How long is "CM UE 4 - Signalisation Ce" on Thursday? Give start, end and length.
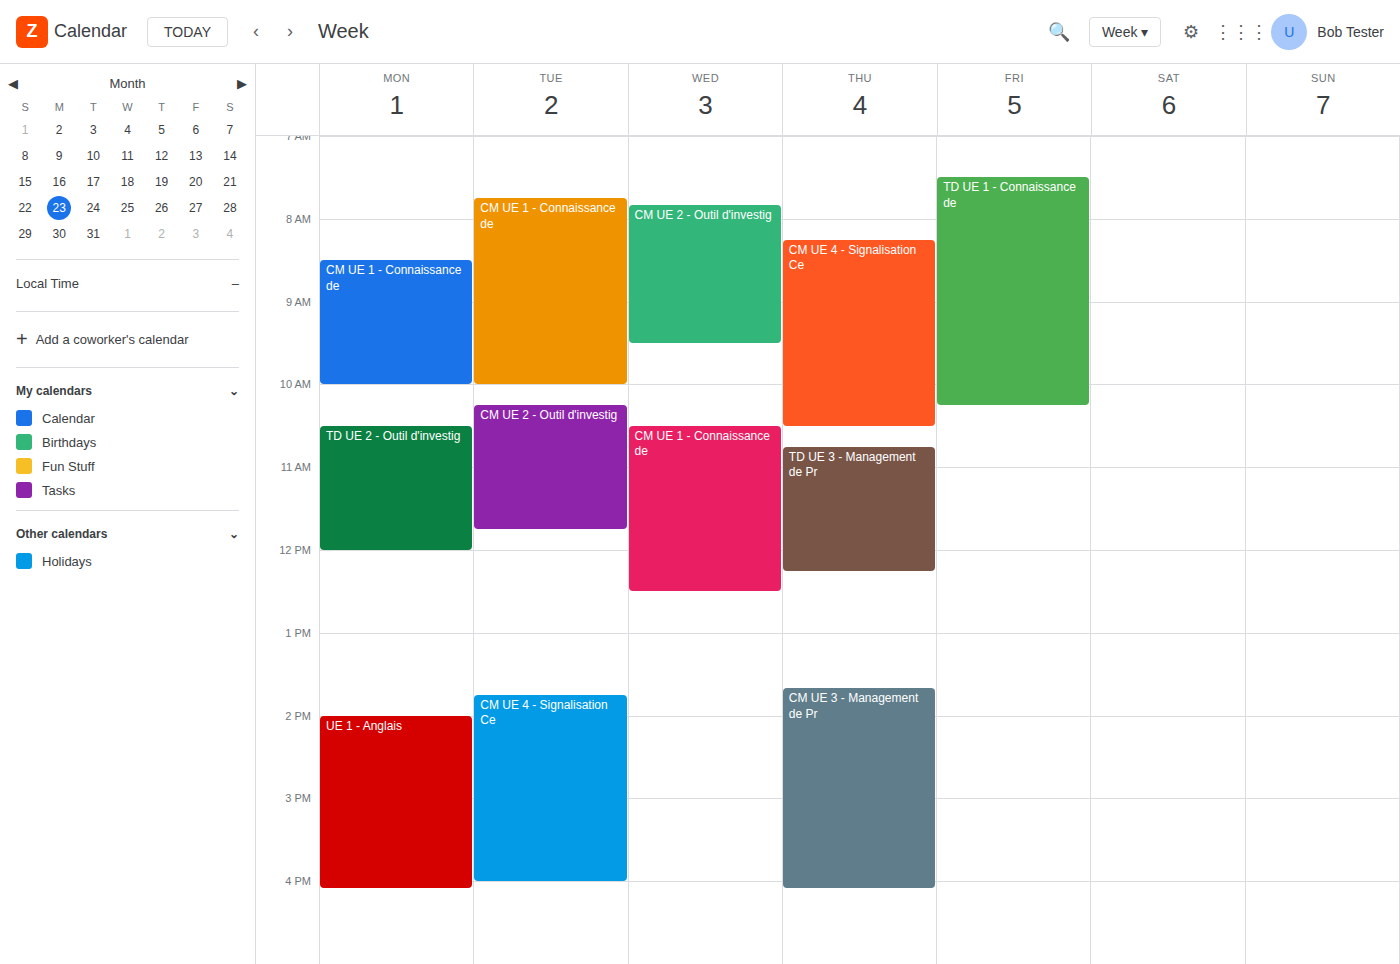
08:15 to 10:30, 2 hours 15 minutes